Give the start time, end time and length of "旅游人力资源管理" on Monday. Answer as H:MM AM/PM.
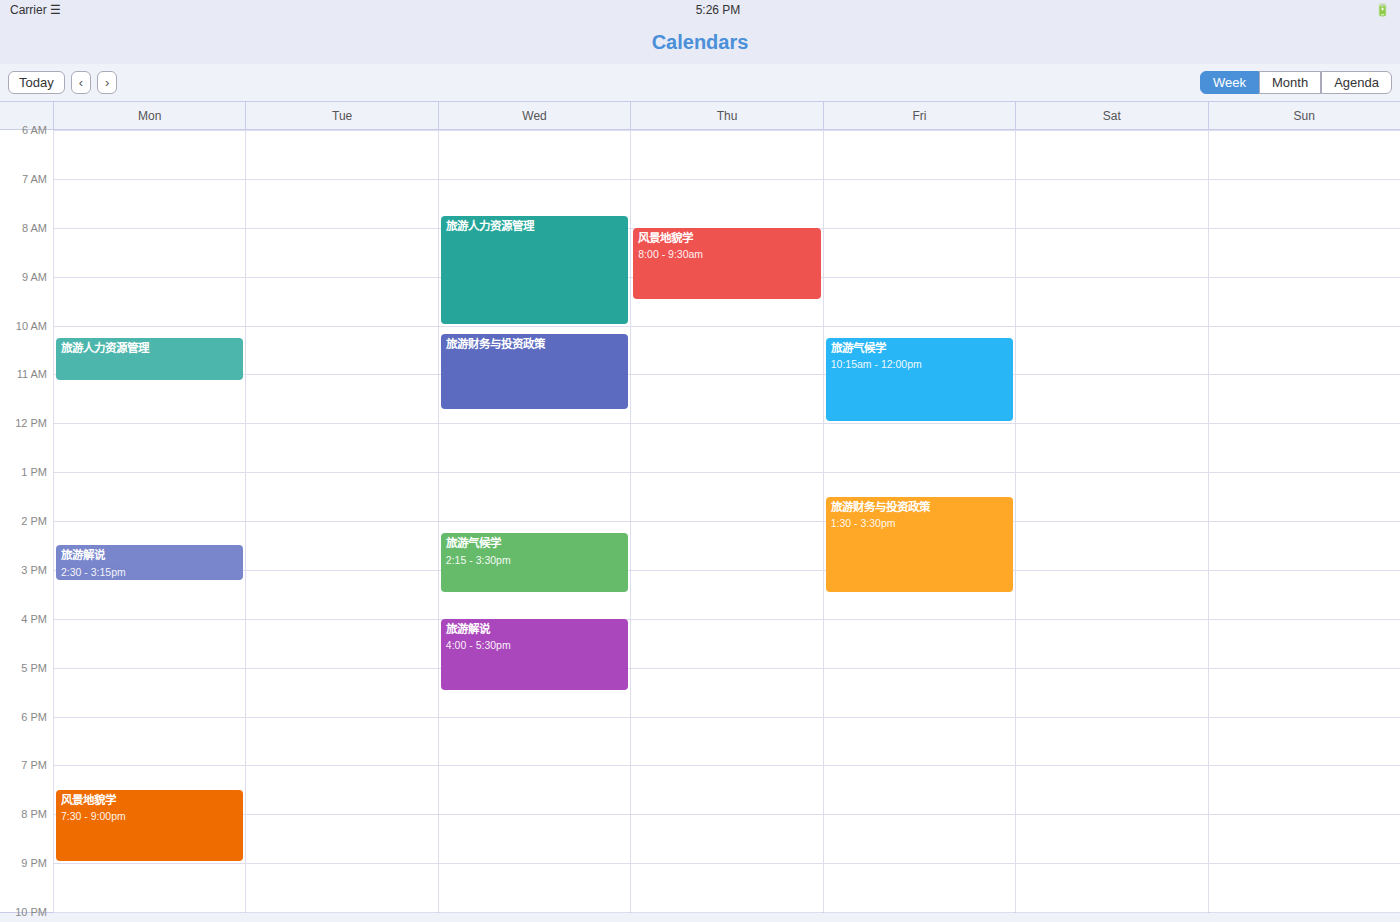
10:15 AM to 11:10 AM, 55 minutes